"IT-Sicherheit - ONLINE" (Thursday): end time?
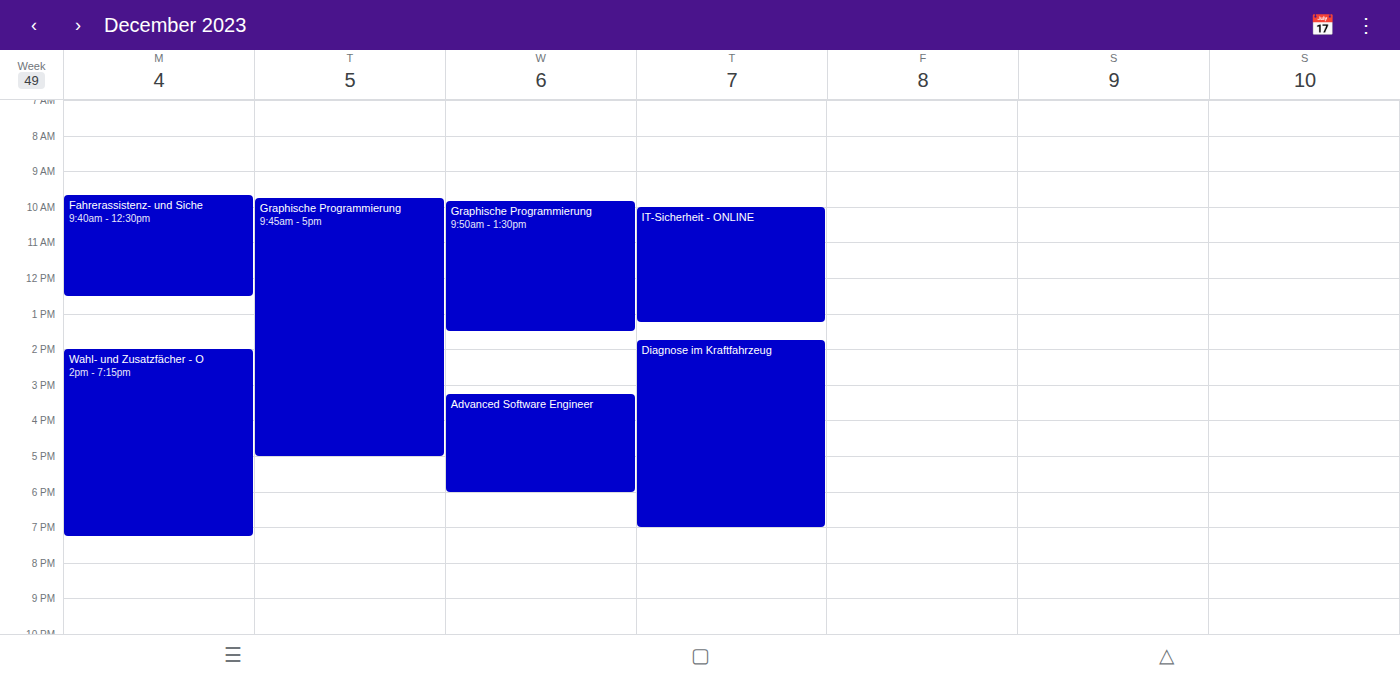
1:15 PM